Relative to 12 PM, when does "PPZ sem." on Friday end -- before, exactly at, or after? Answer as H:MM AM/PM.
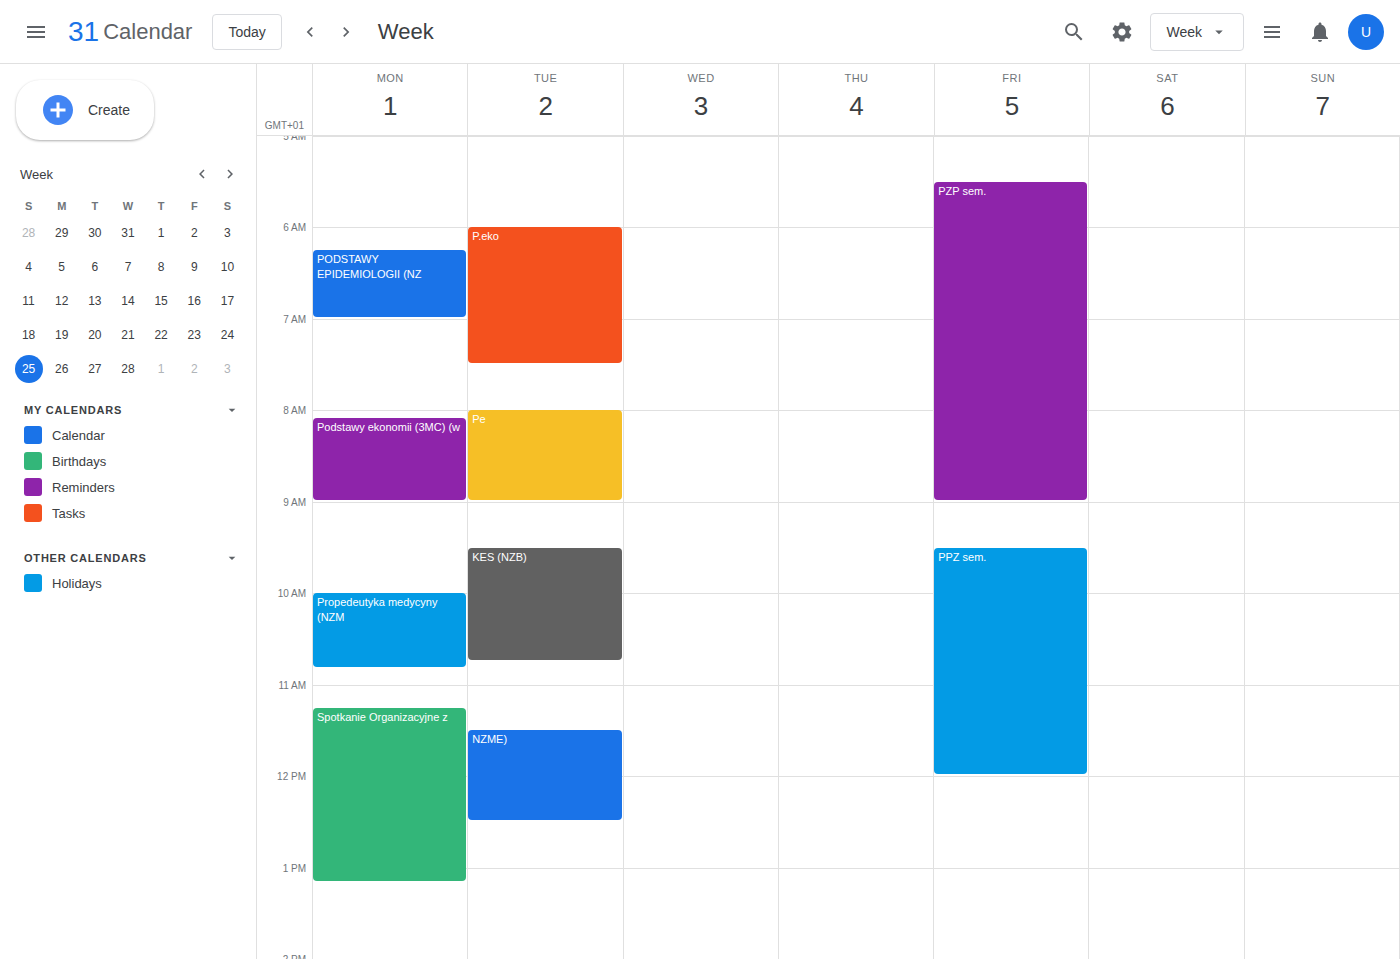
12:00 PM -- exactly at 12 PM, on the 12 PM line.